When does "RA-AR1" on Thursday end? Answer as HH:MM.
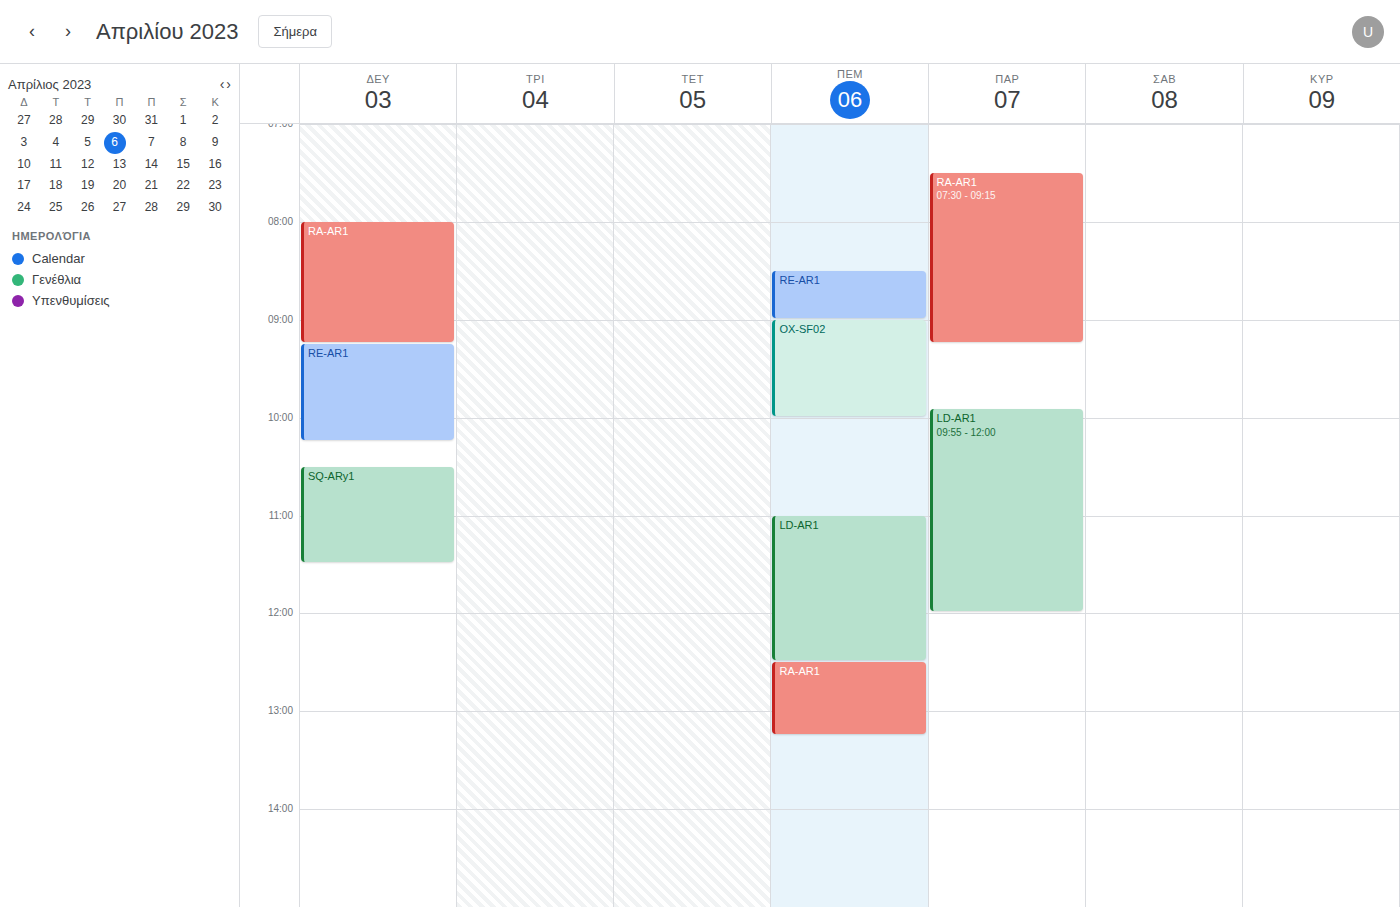
13:15